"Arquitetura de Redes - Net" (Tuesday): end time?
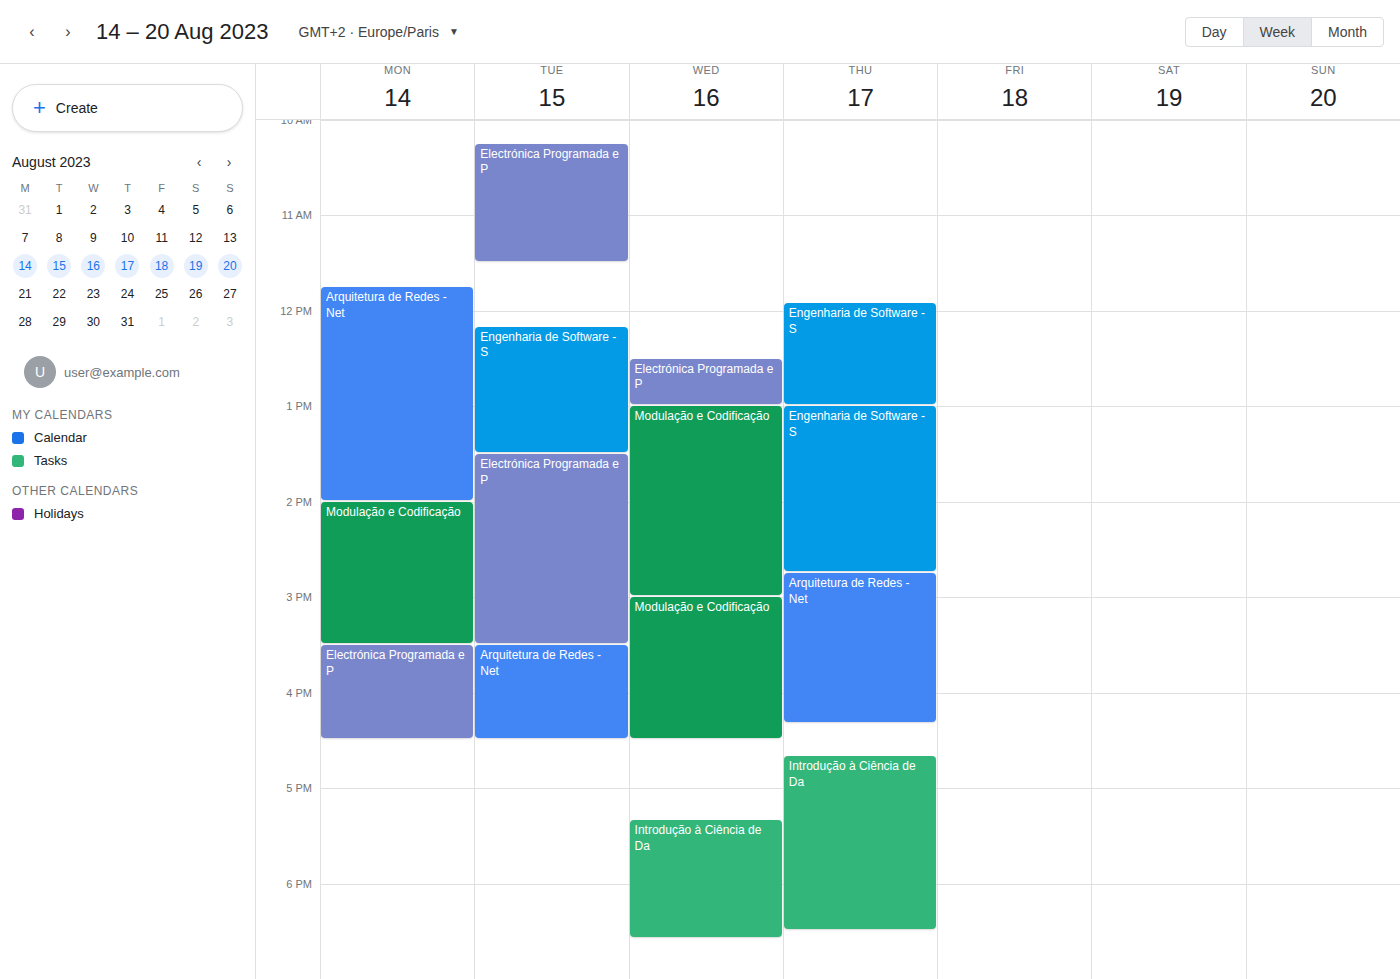
4:30 PM